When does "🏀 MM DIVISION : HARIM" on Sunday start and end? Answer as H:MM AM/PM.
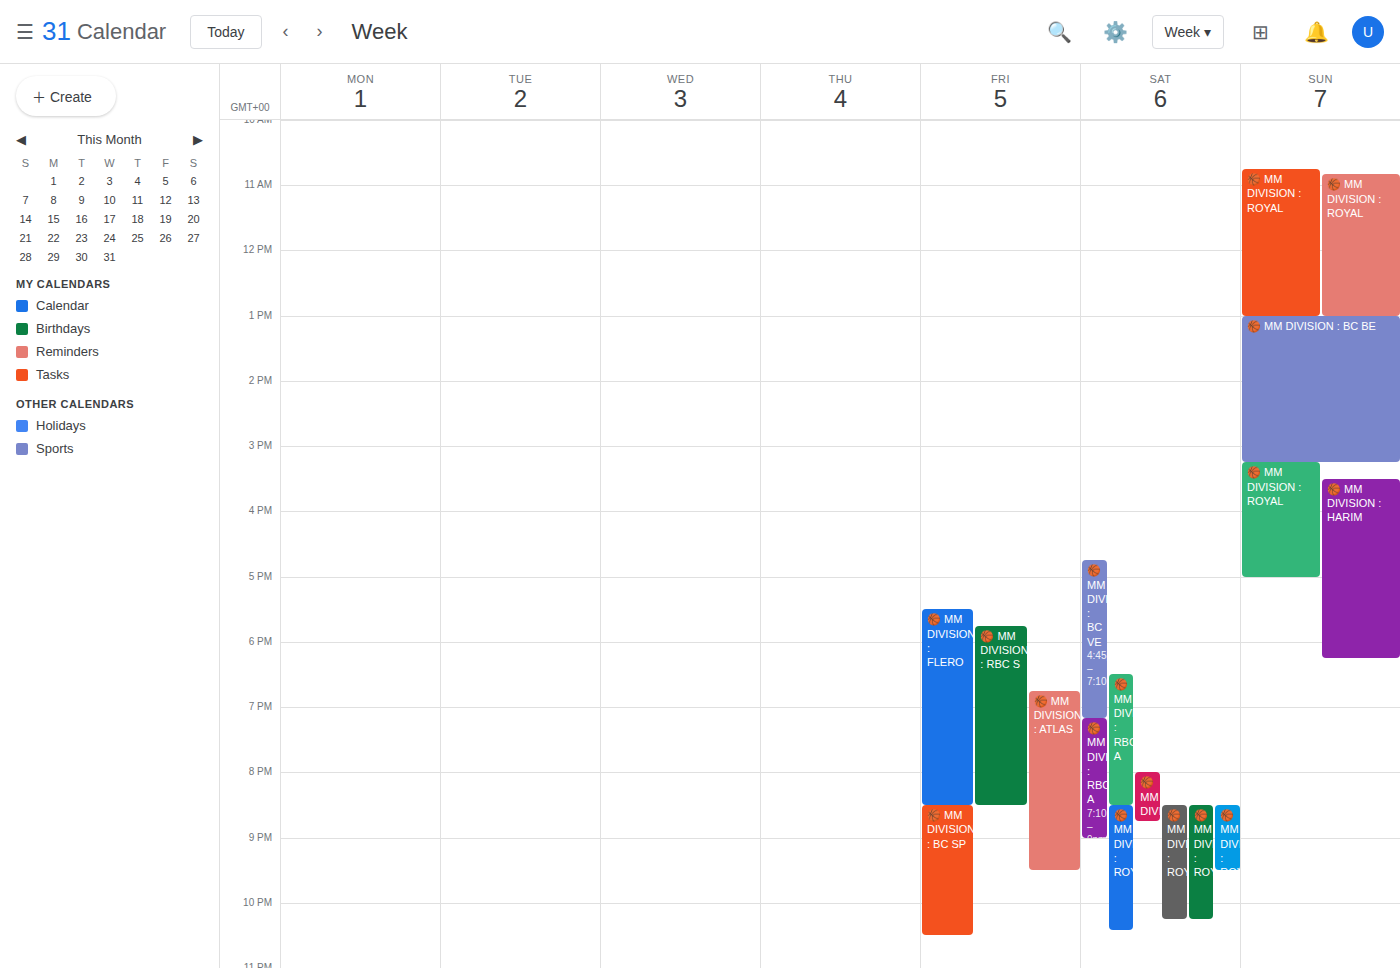
3:30 PM to 6:15 PM